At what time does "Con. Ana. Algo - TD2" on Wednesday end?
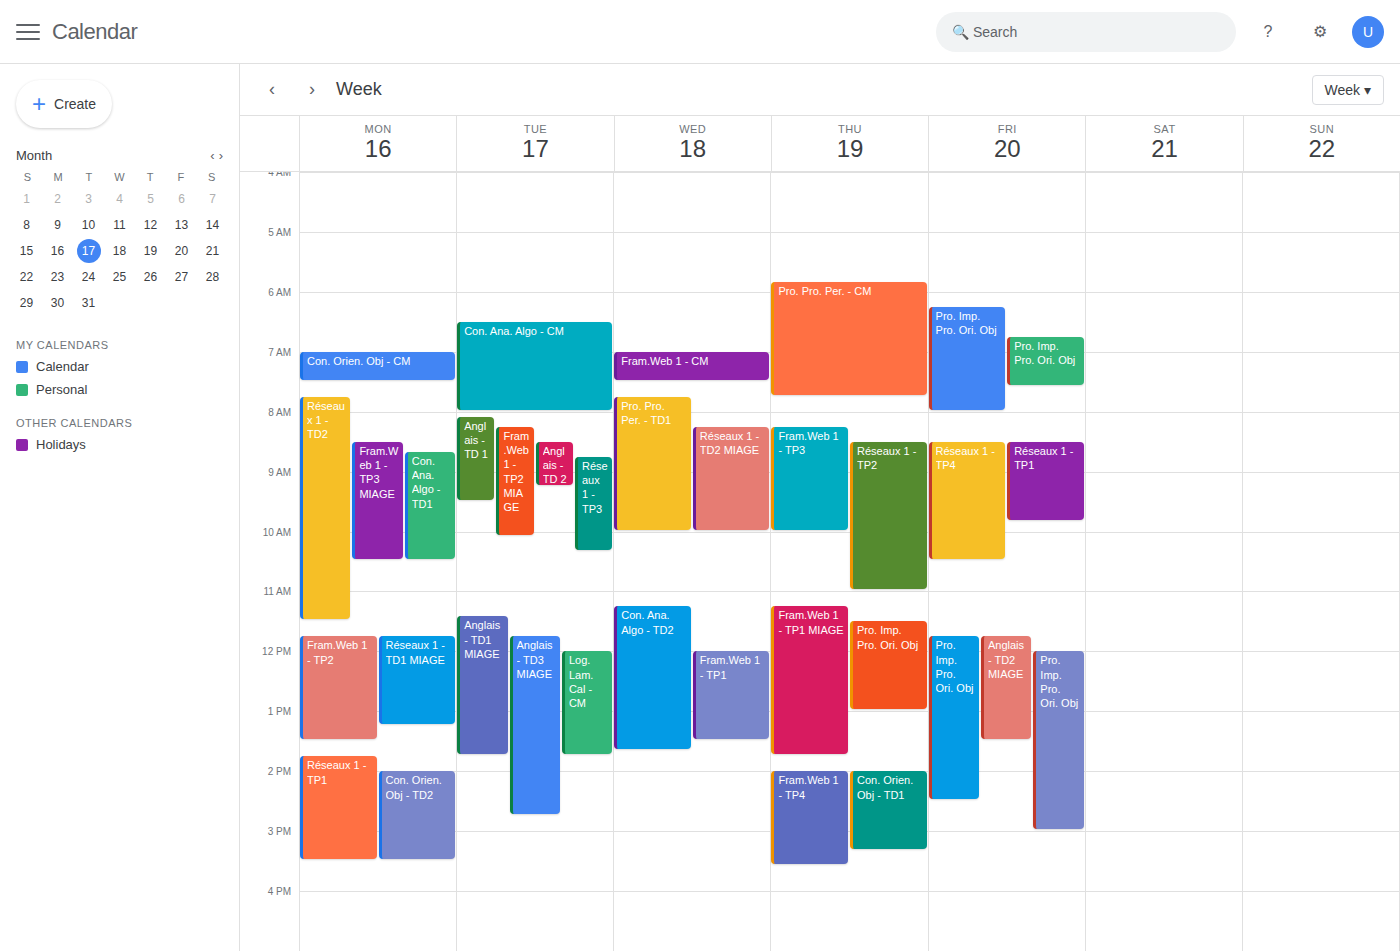
1:40 PM